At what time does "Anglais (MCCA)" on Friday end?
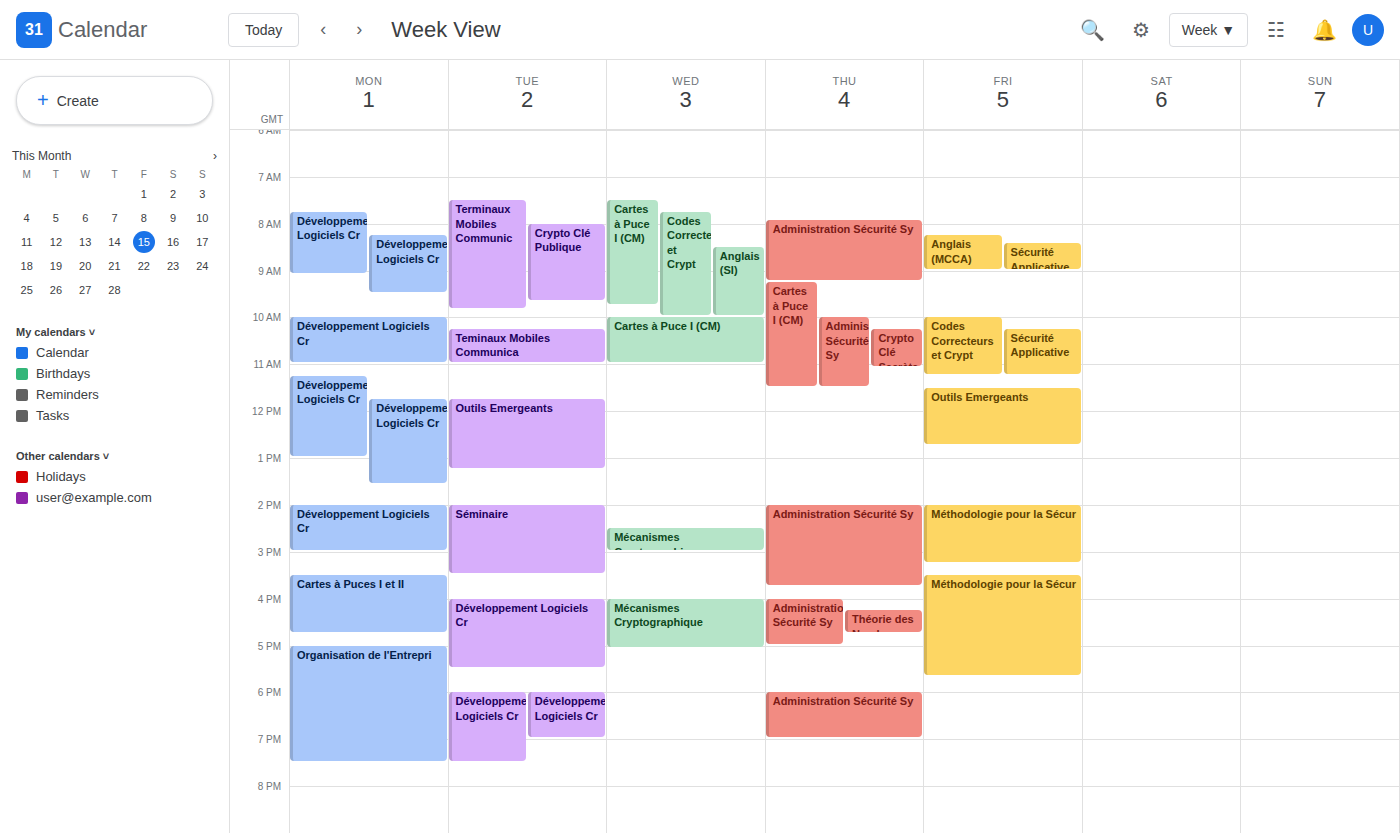
9:00 AM